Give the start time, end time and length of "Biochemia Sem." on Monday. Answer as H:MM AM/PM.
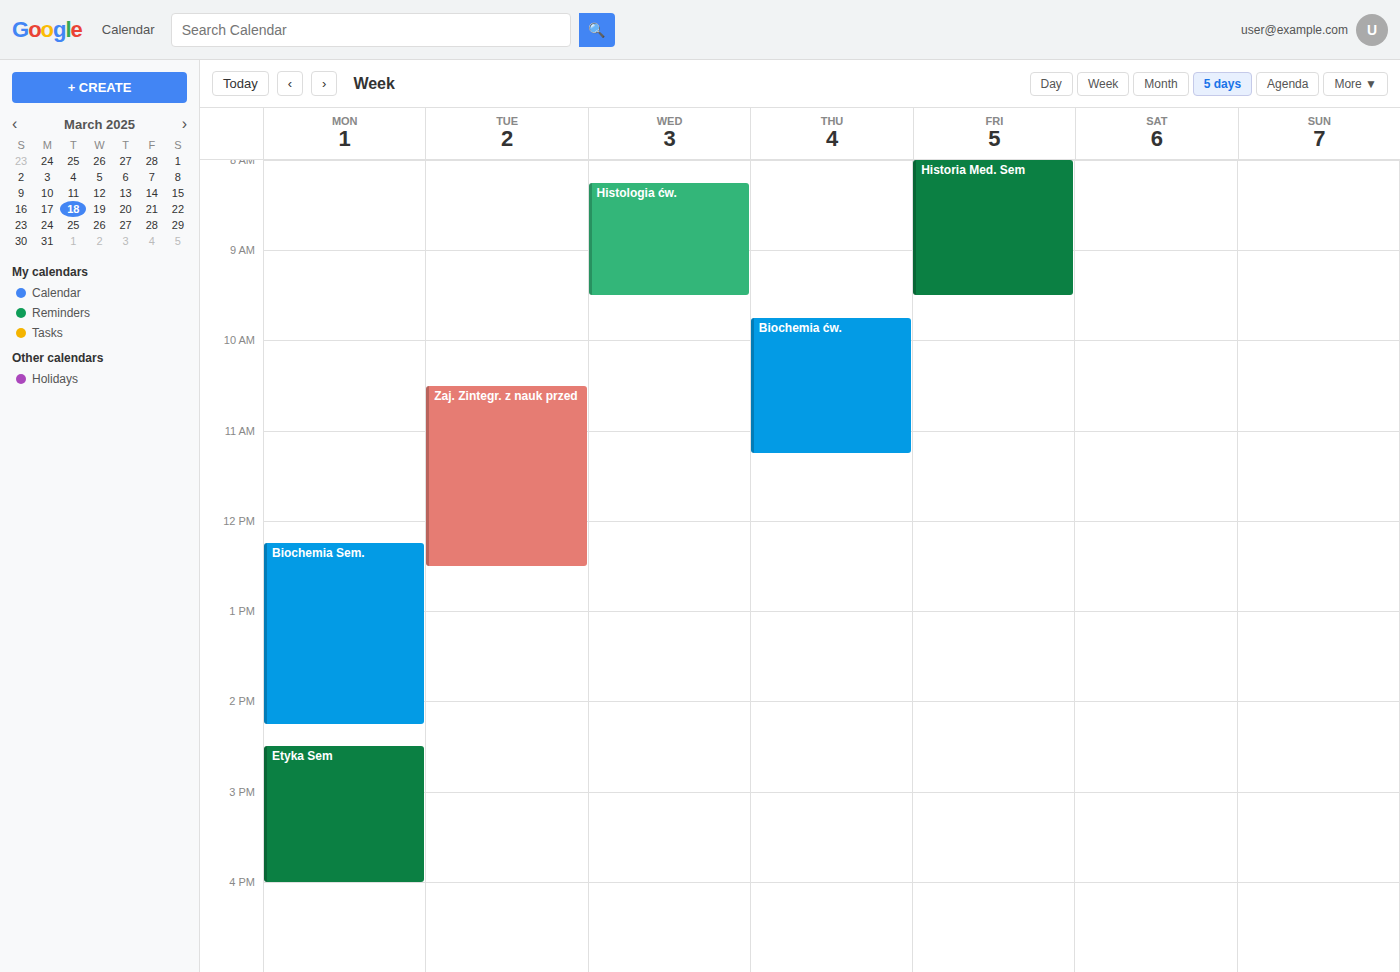
12:15 PM to 2:15 PM, 2 hours